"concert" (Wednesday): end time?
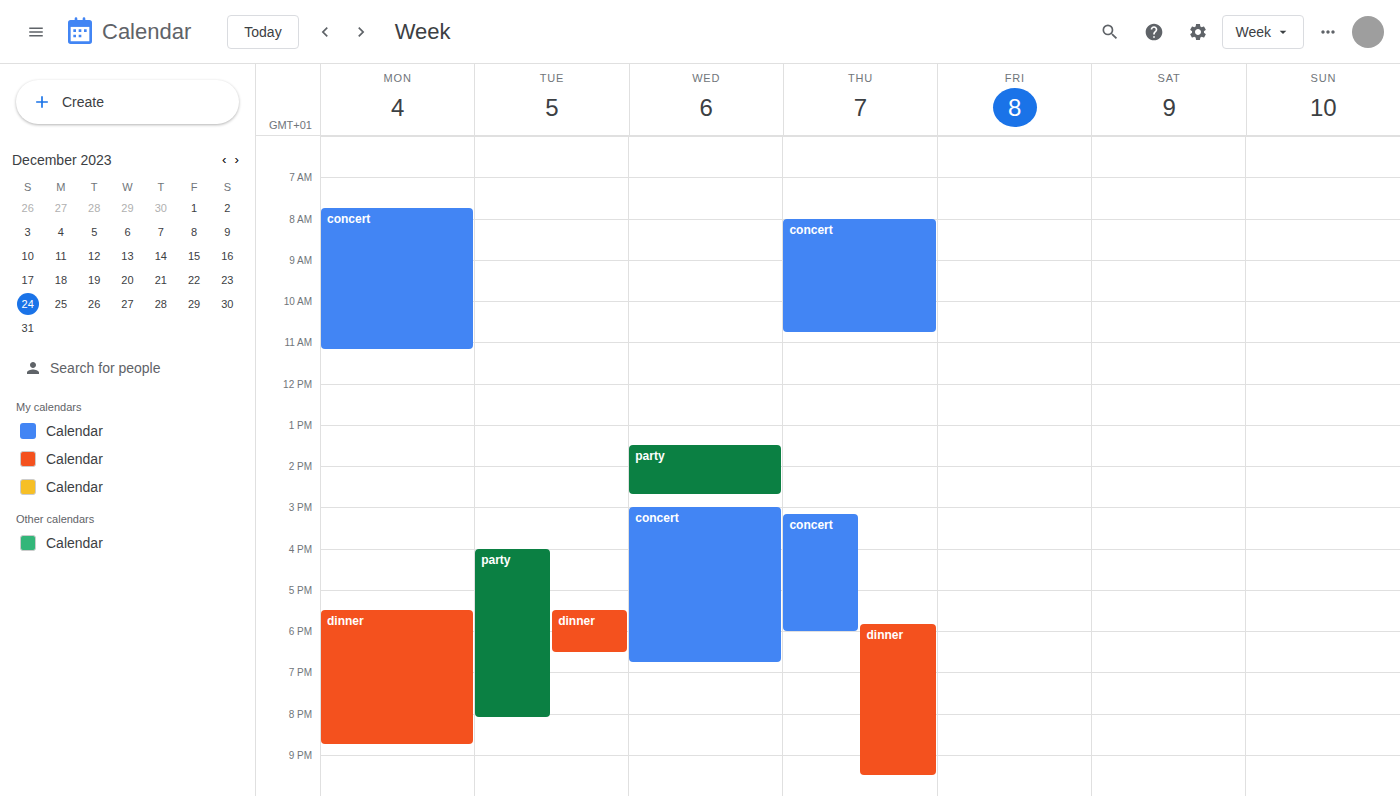
6:45 PM